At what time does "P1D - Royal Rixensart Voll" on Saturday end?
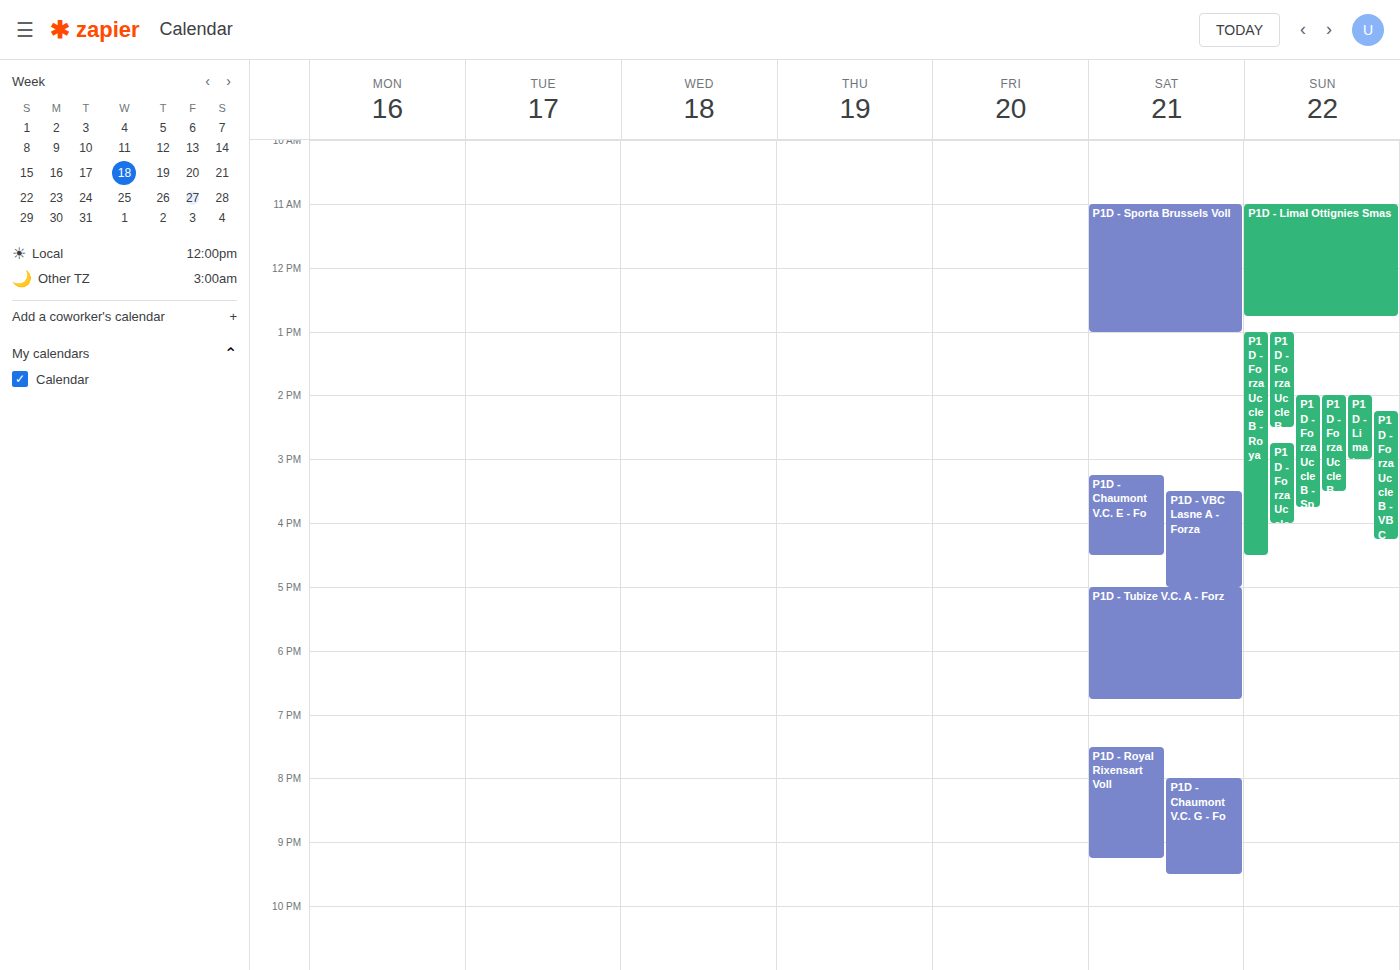
9:15 PM